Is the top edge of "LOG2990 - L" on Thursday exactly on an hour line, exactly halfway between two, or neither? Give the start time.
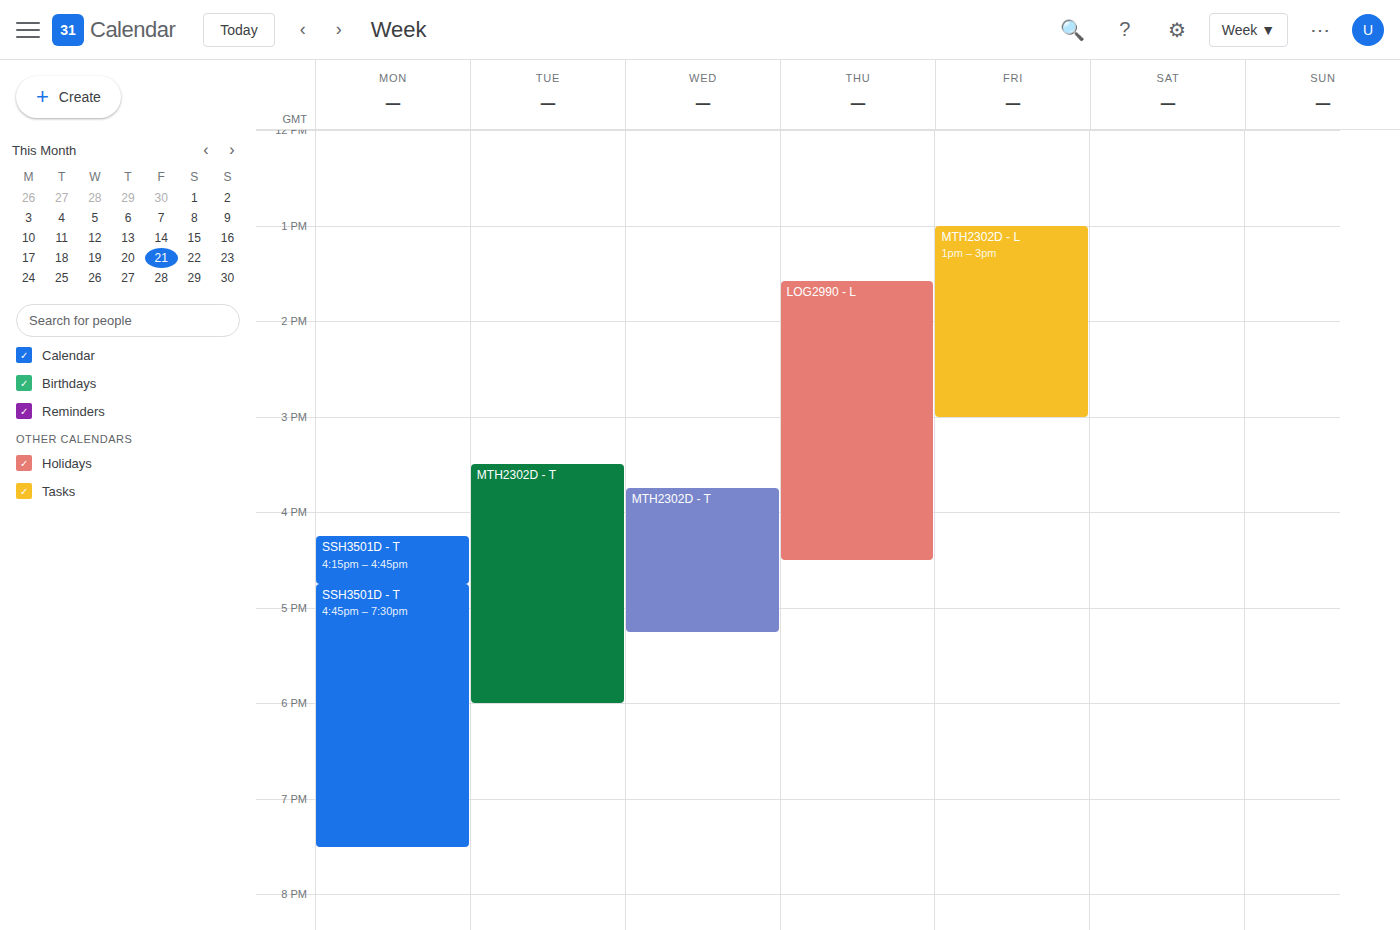
1:35 PM -- neither: 35 minutes below the 1 PM line and 25 minutes above the 2 PM line.